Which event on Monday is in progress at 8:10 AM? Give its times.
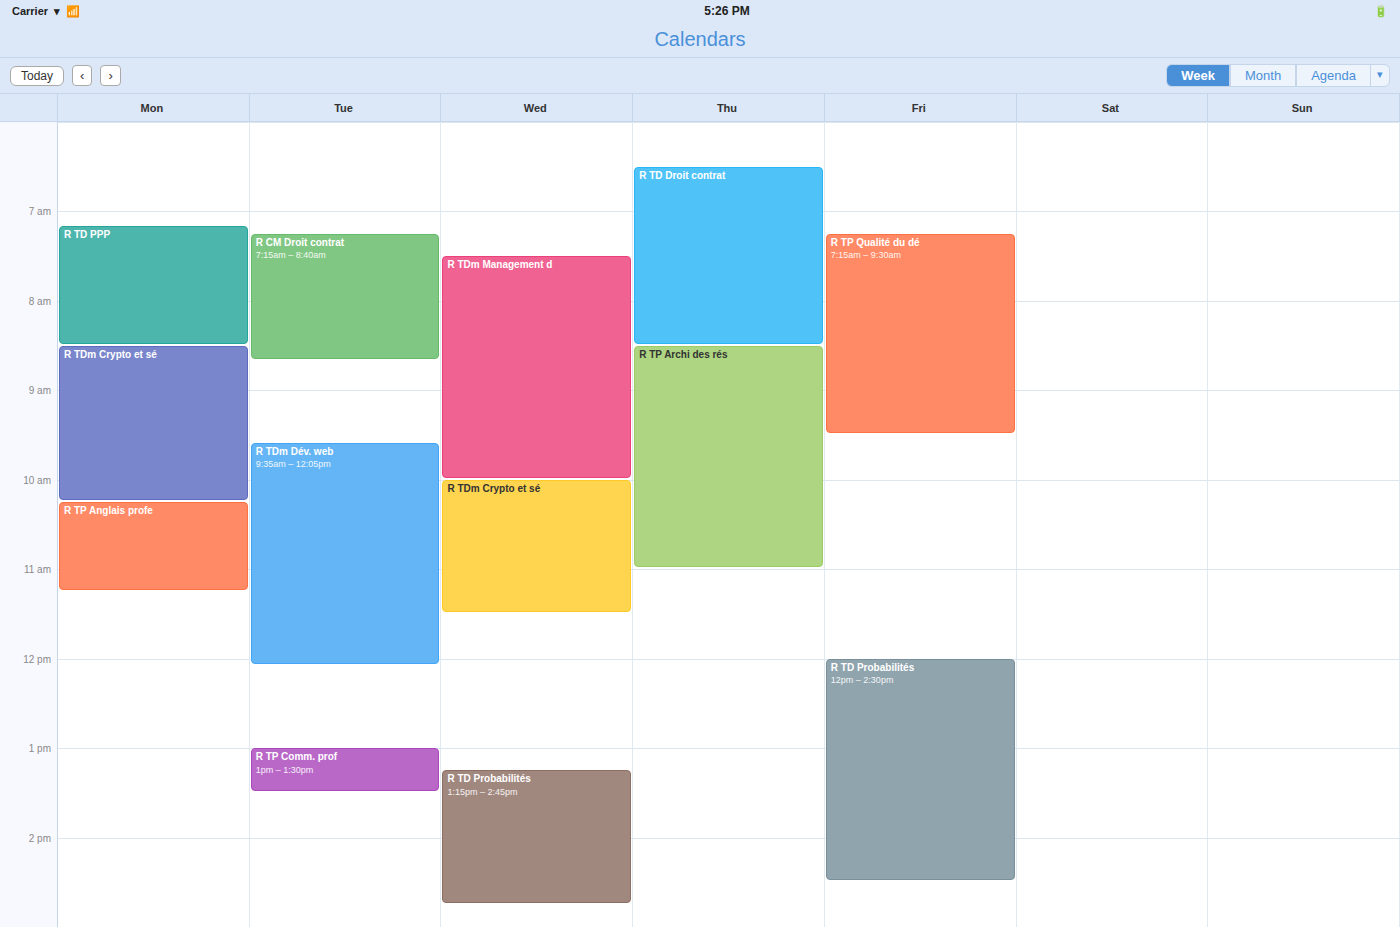
"R TD PPP", 7:10 AM to 8:30 AM